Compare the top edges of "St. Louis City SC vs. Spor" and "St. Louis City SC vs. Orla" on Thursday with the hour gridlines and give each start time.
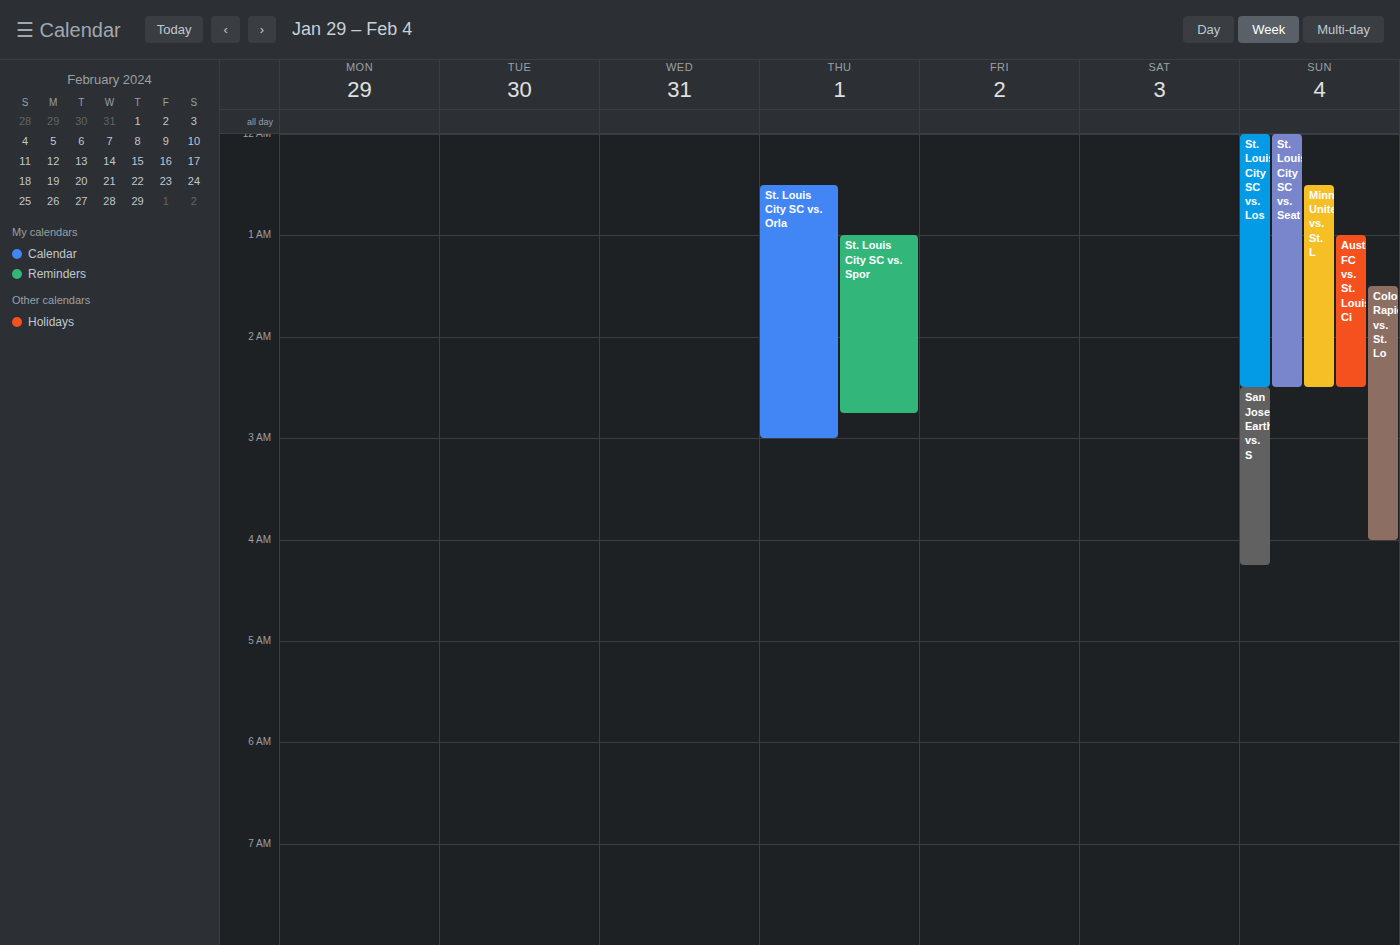
"St. Louis City SC vs. Spor": 1:00 AM, exactly on the 1 AM line. "St. Louis City SC vs. Orla": 12:30 AM, halfway between the 12 AM and 1 AM lines.